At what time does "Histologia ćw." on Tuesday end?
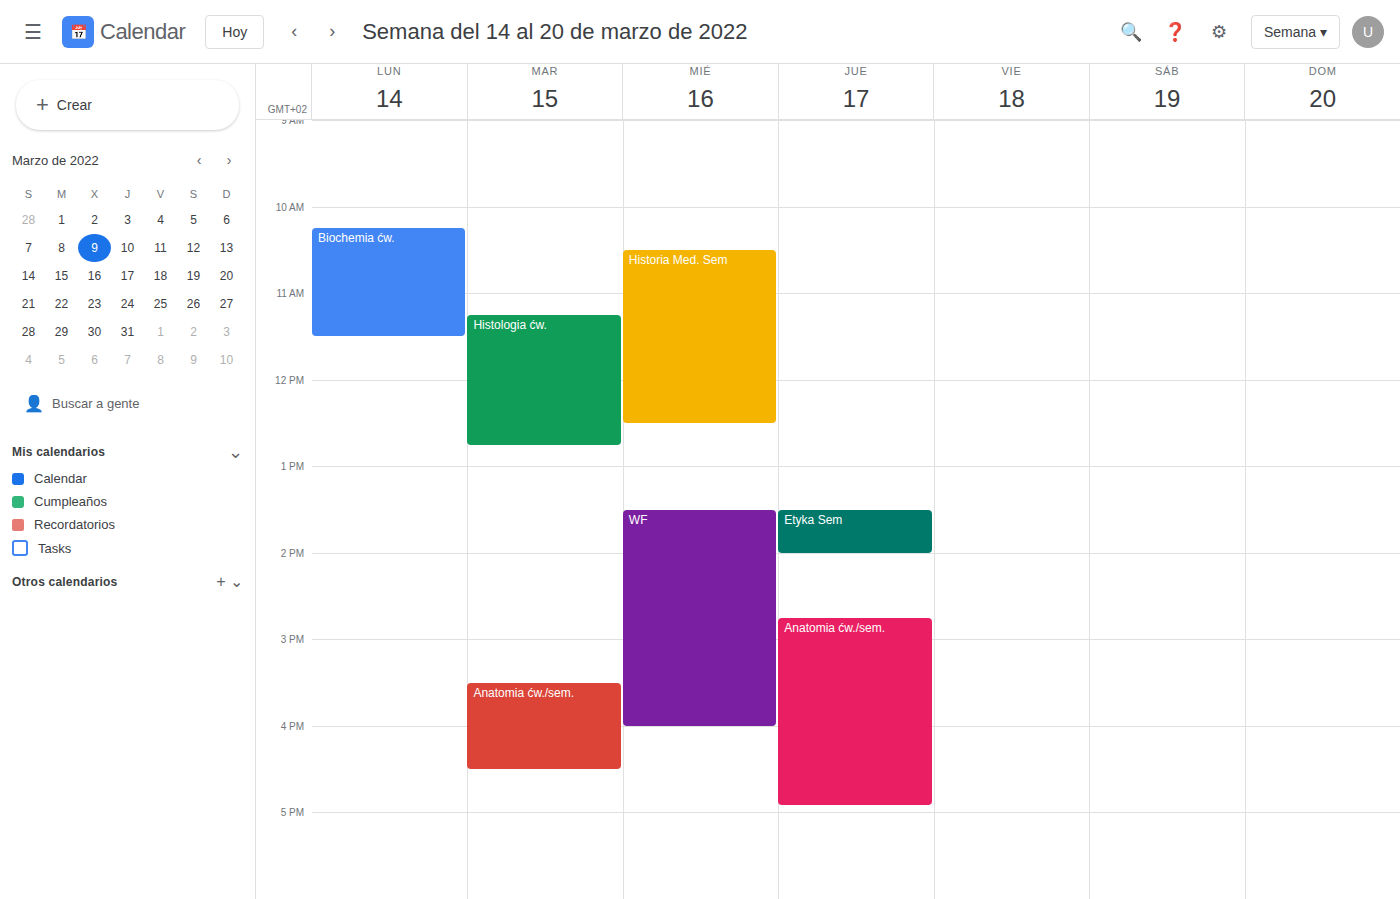
12:45